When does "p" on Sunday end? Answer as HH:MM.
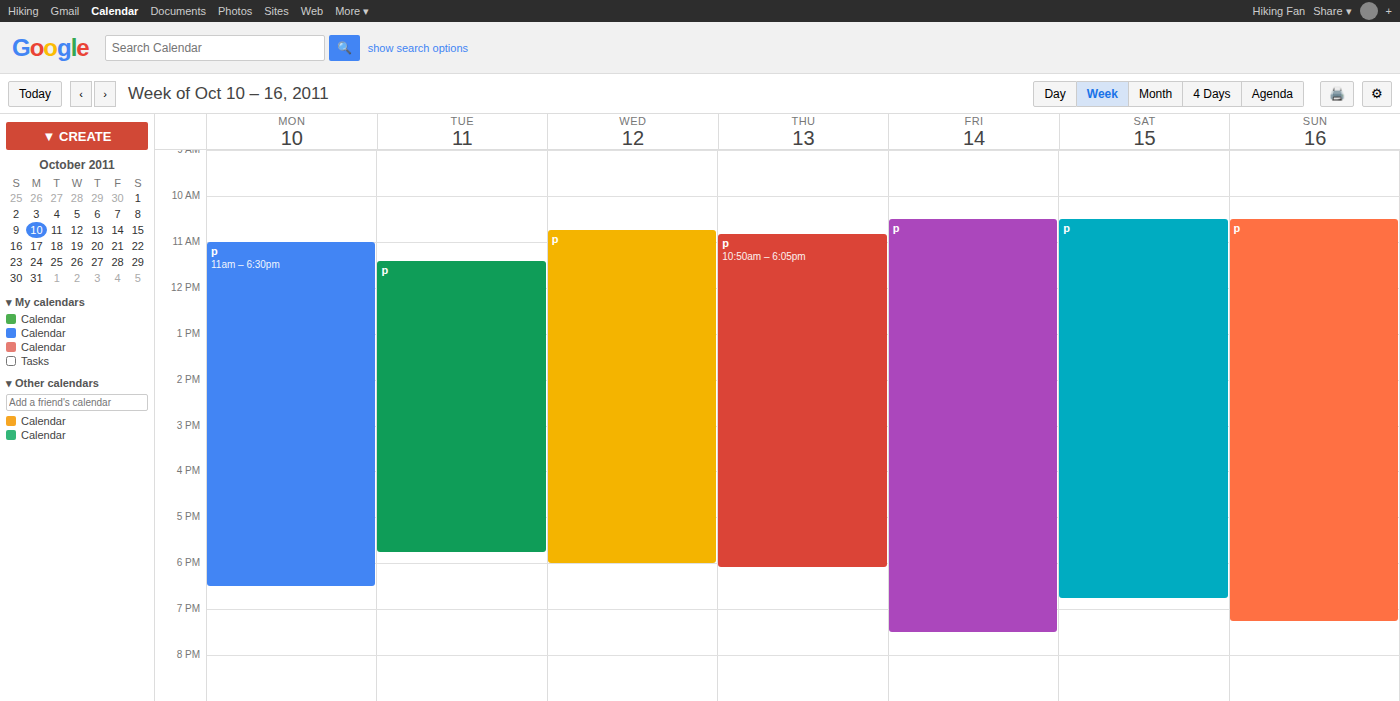
19:15